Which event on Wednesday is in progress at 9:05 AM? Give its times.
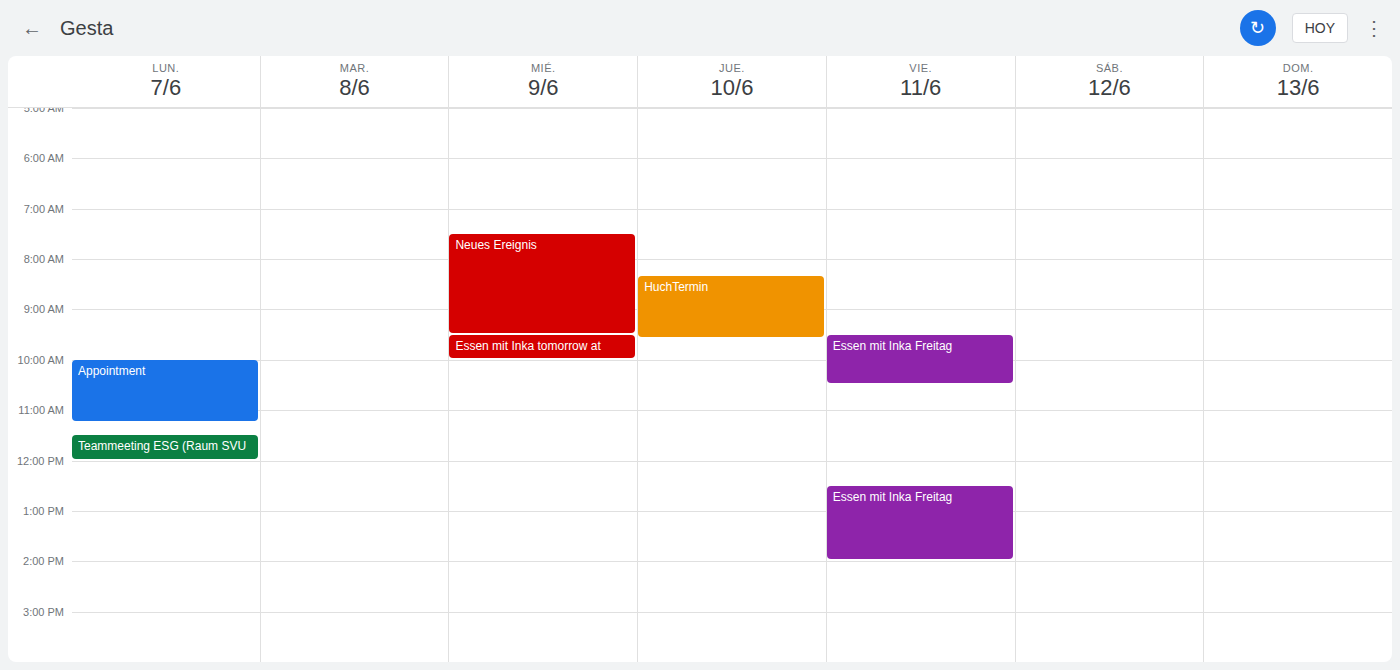
"Neues Ereignis", 7:30 AM to 9:30 AM